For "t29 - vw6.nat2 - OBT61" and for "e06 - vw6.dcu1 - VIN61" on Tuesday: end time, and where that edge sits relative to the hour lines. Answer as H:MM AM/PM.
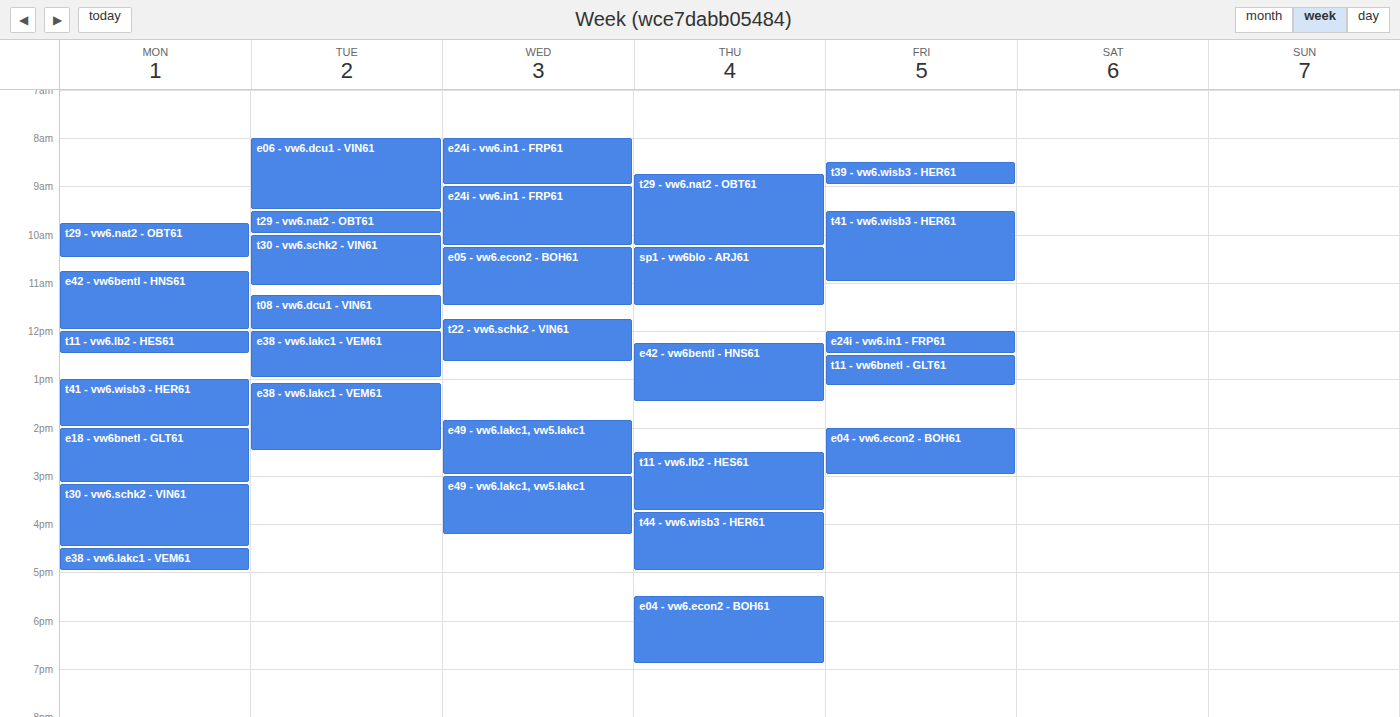
"t29 - vw6.nat2 - OBT61": 10:00 AM, exactly on the 10 AM line. "e06 - vw6.dcu1 - VIN61": 9:30 AM, halfway between the 9 AM and 10 AM lines.